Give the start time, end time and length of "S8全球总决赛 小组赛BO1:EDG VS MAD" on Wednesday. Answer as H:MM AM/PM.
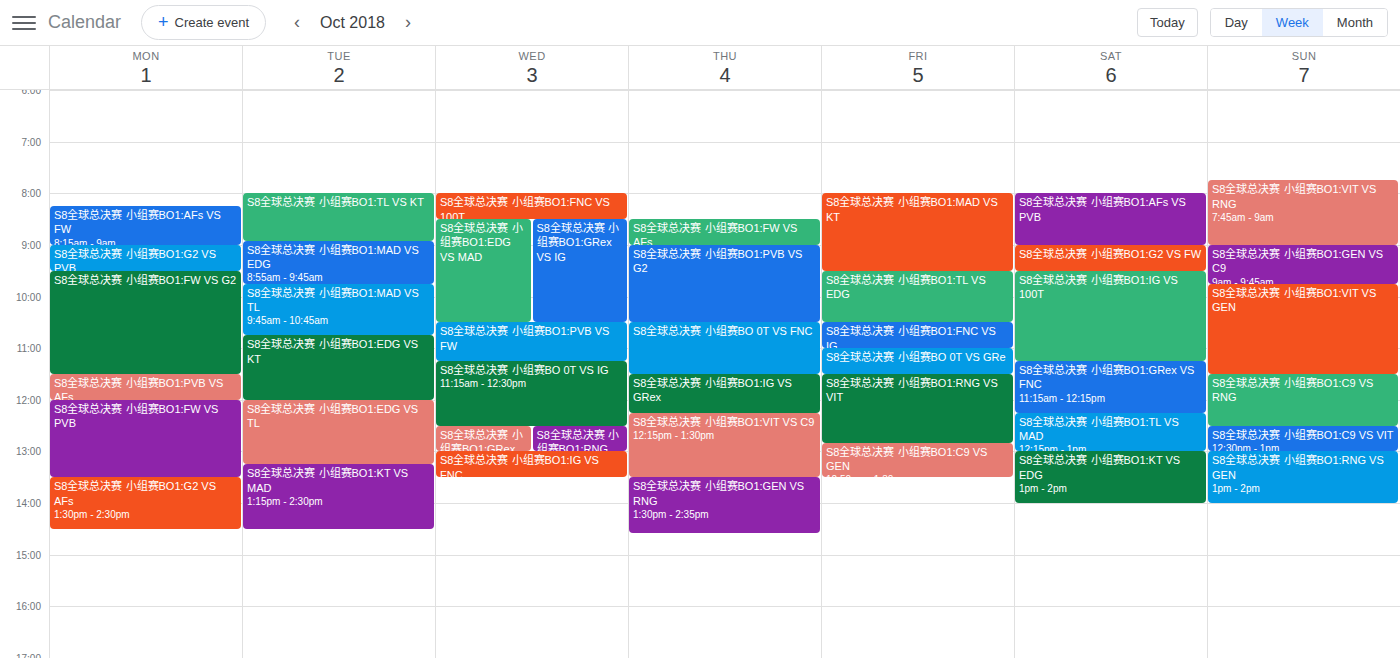
8:30 AM to 10:30 AM, 2 hours